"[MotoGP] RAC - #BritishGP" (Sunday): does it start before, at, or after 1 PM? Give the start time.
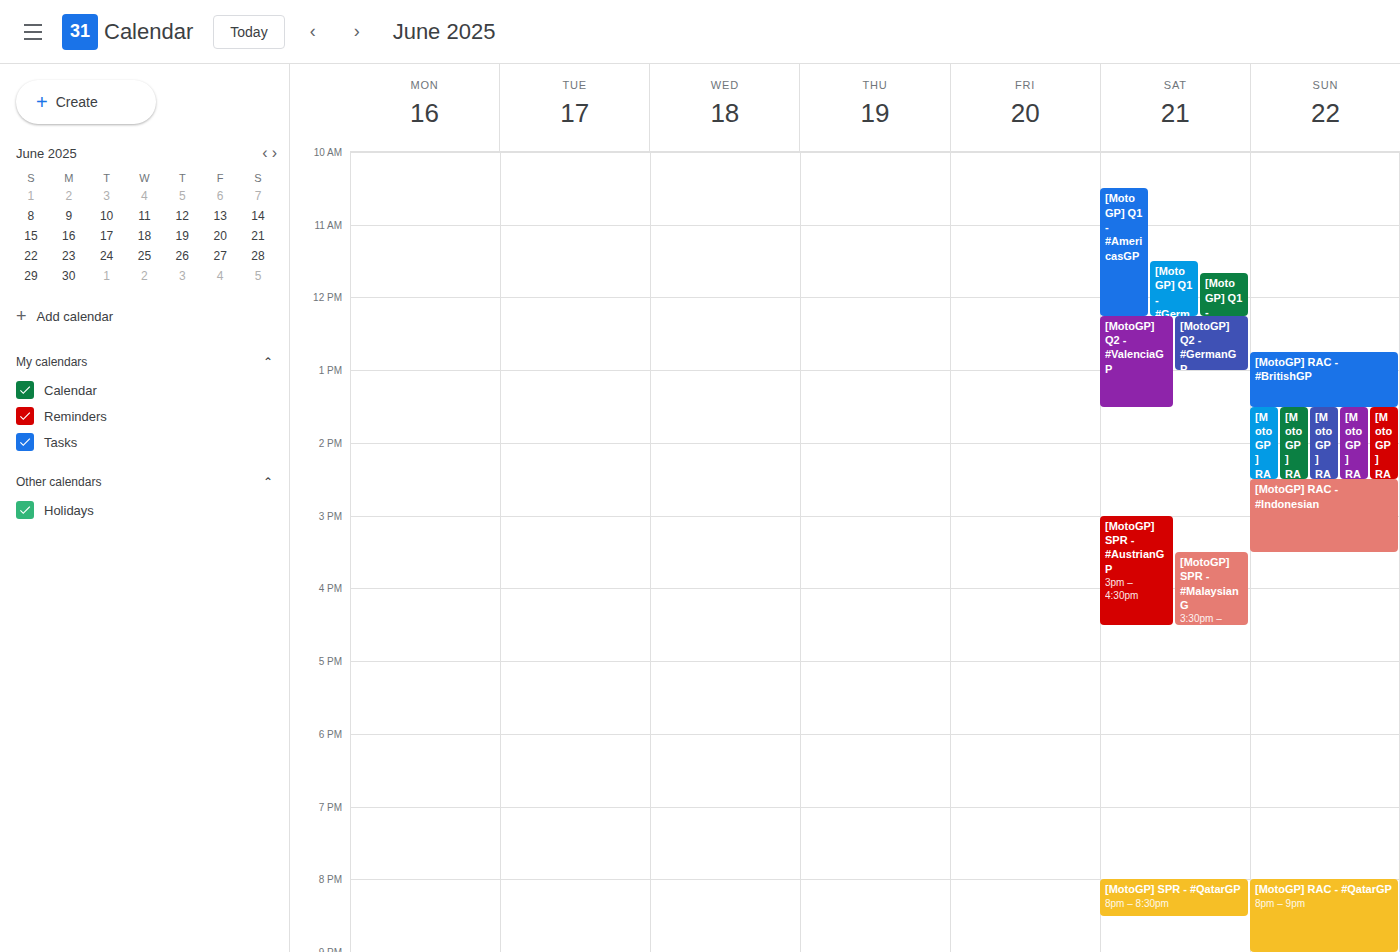
12:45 PM -- before 1 PM, 15 minutes above the 1 PM line.